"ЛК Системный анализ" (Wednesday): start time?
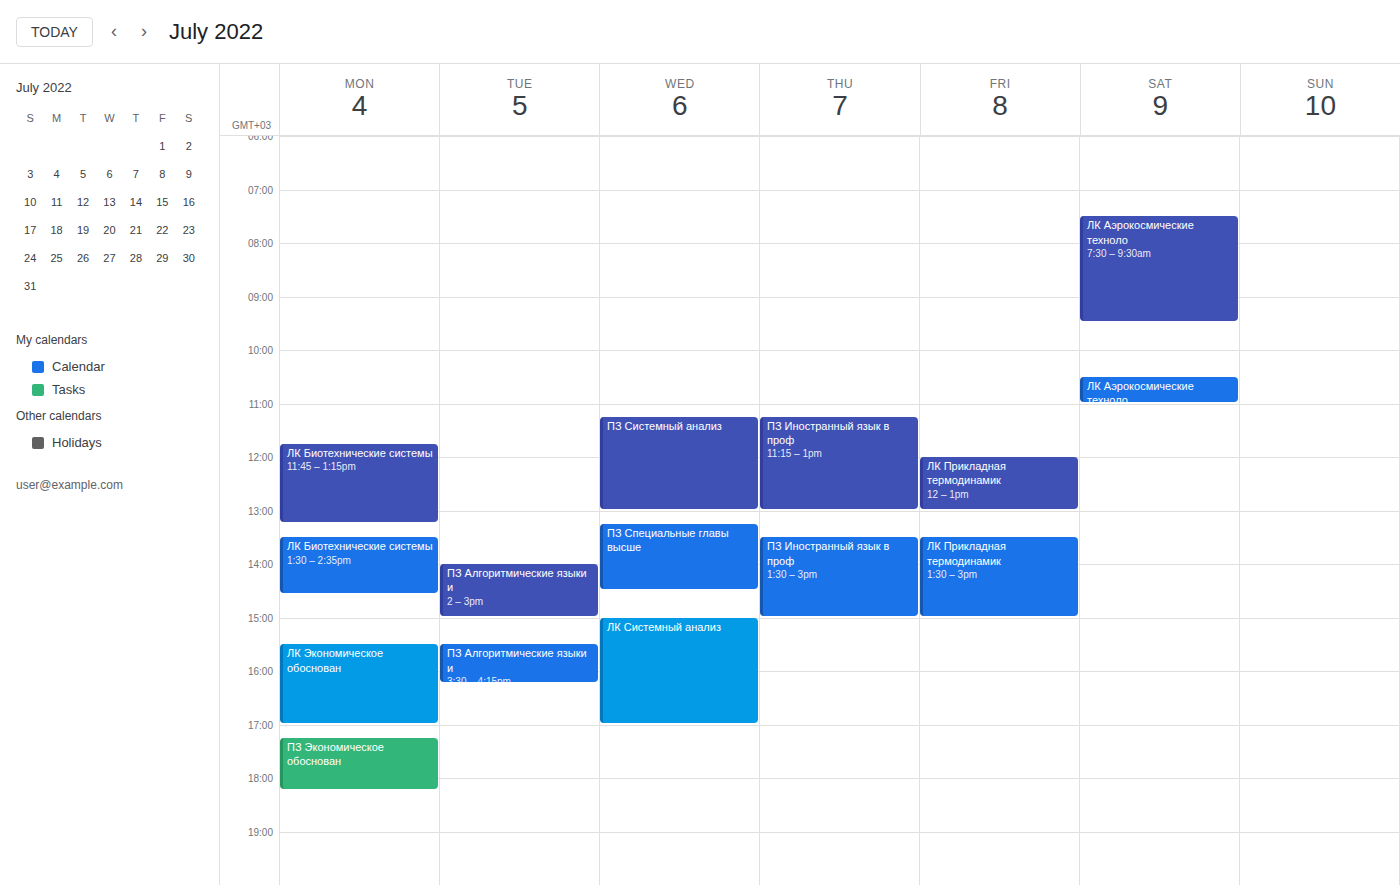
3:00 PM